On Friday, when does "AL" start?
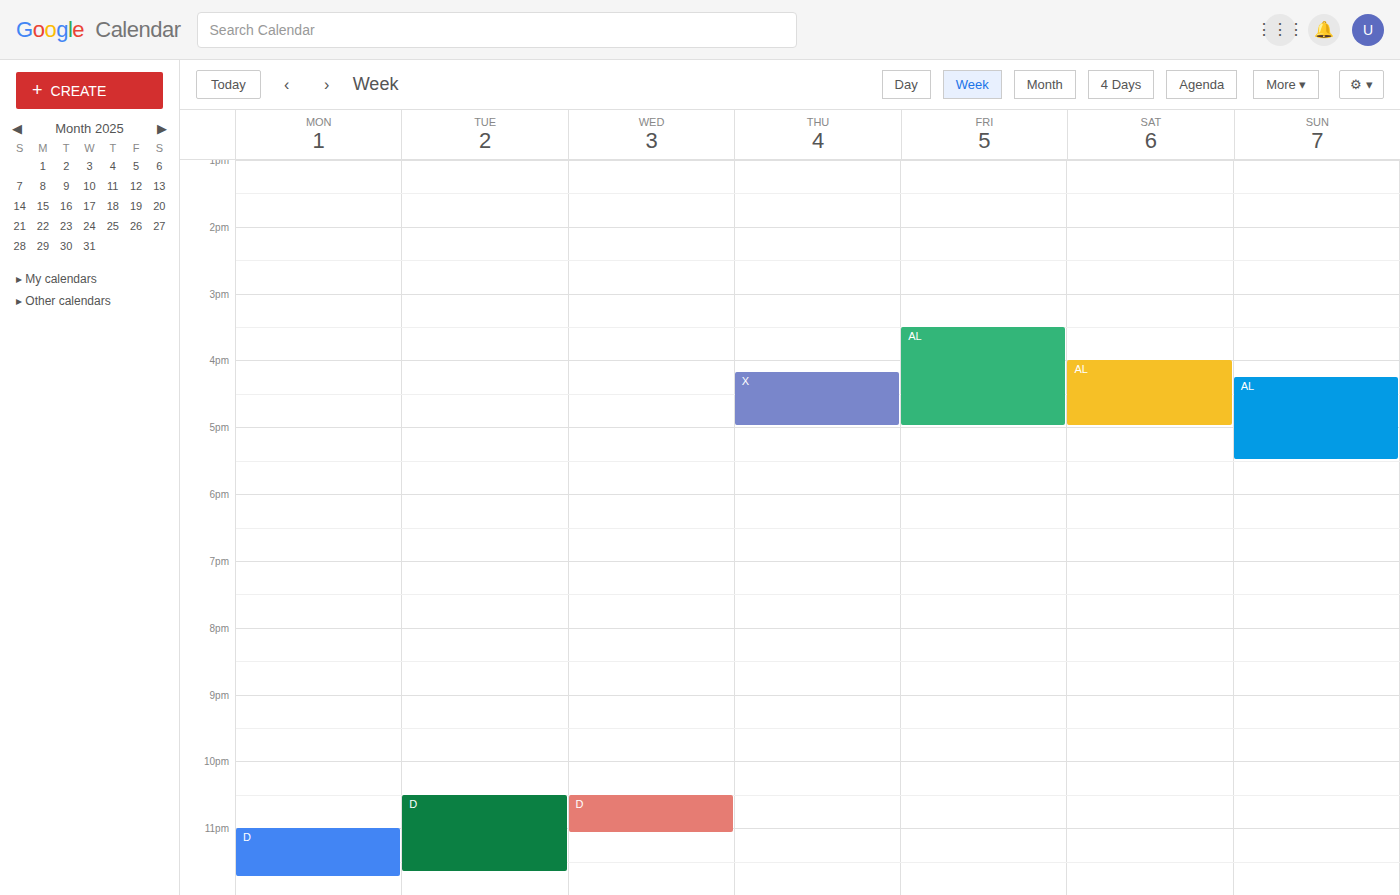
3:30 PM